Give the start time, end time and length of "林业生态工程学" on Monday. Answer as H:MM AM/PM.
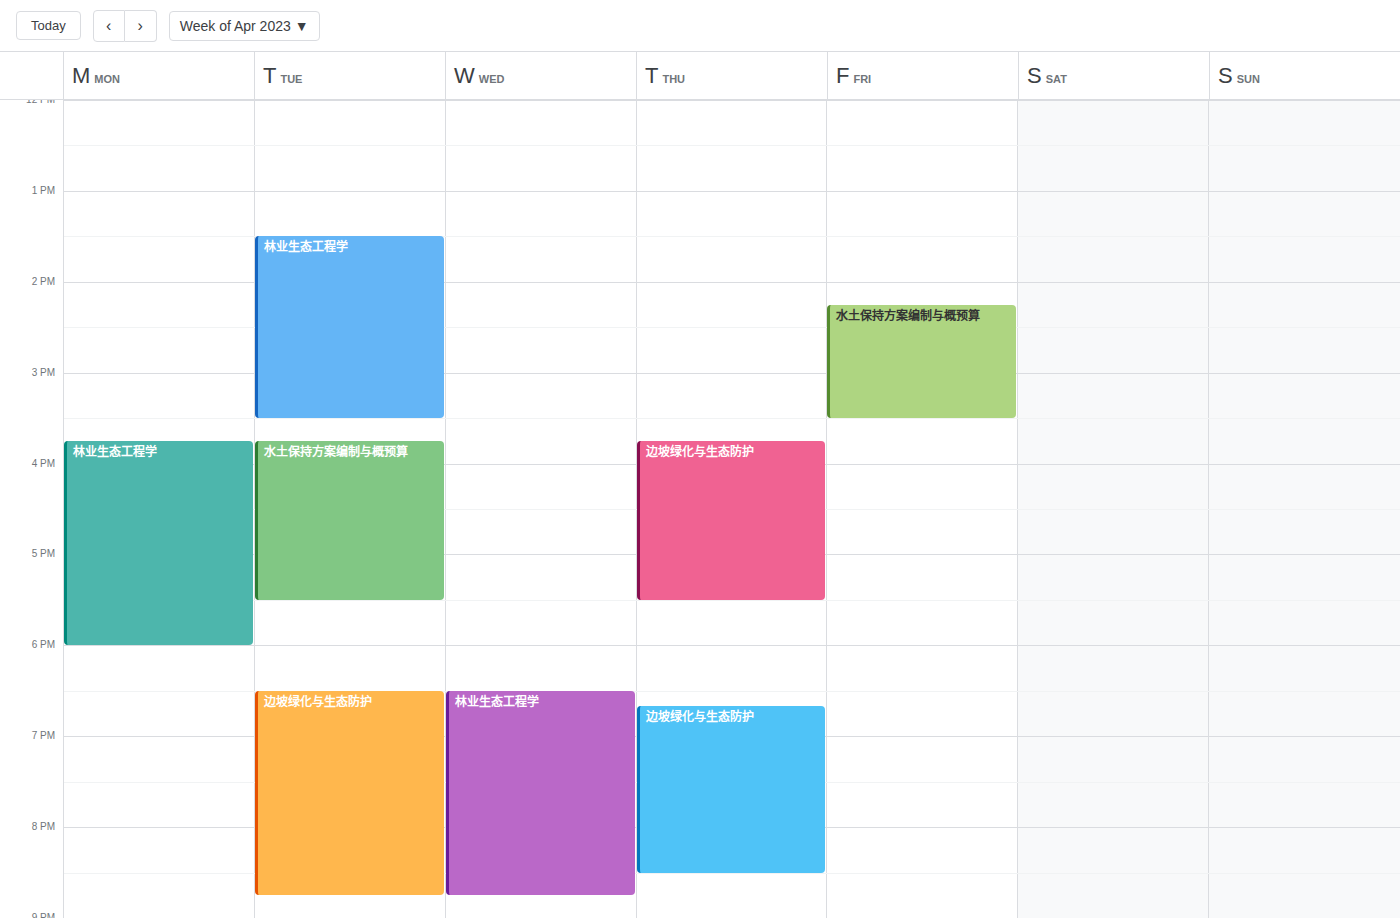
3:45 PM to 6:00 PM, 2 hours 15 minutes